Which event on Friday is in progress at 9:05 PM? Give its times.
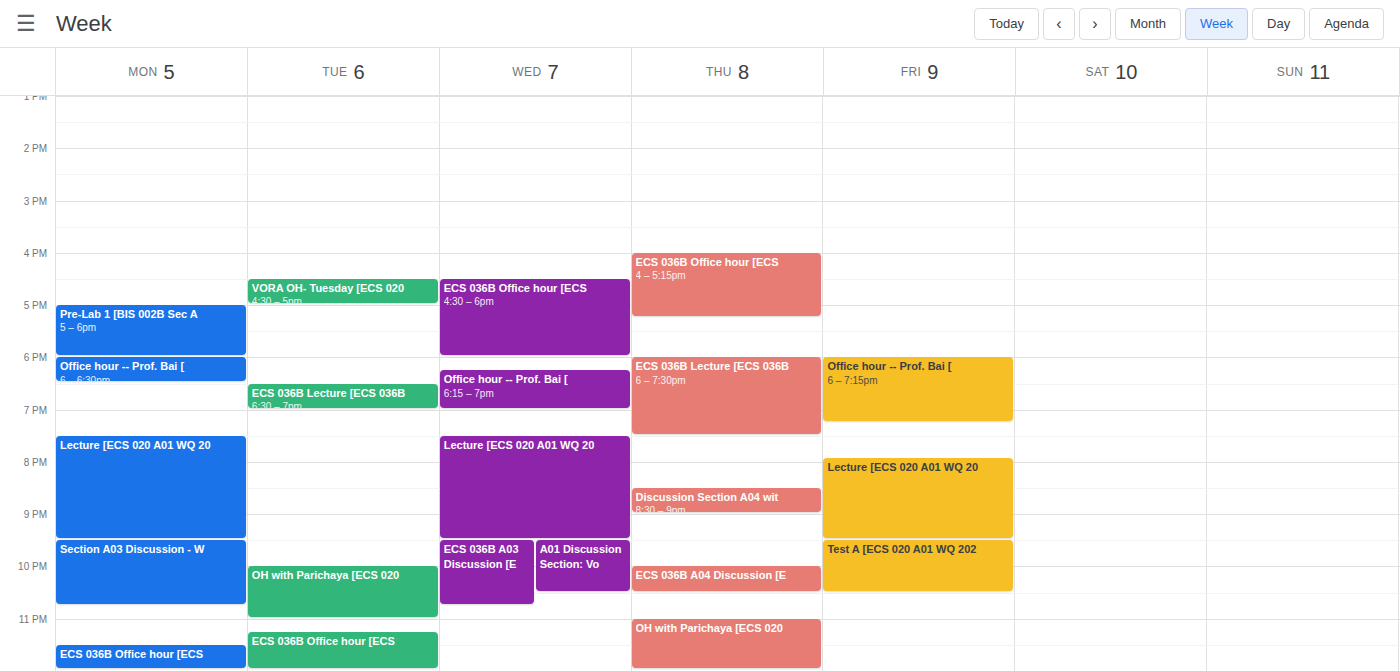
"Lecture [ECS 020 A01 WQ 20", 7:55 PM to 9:30 PM